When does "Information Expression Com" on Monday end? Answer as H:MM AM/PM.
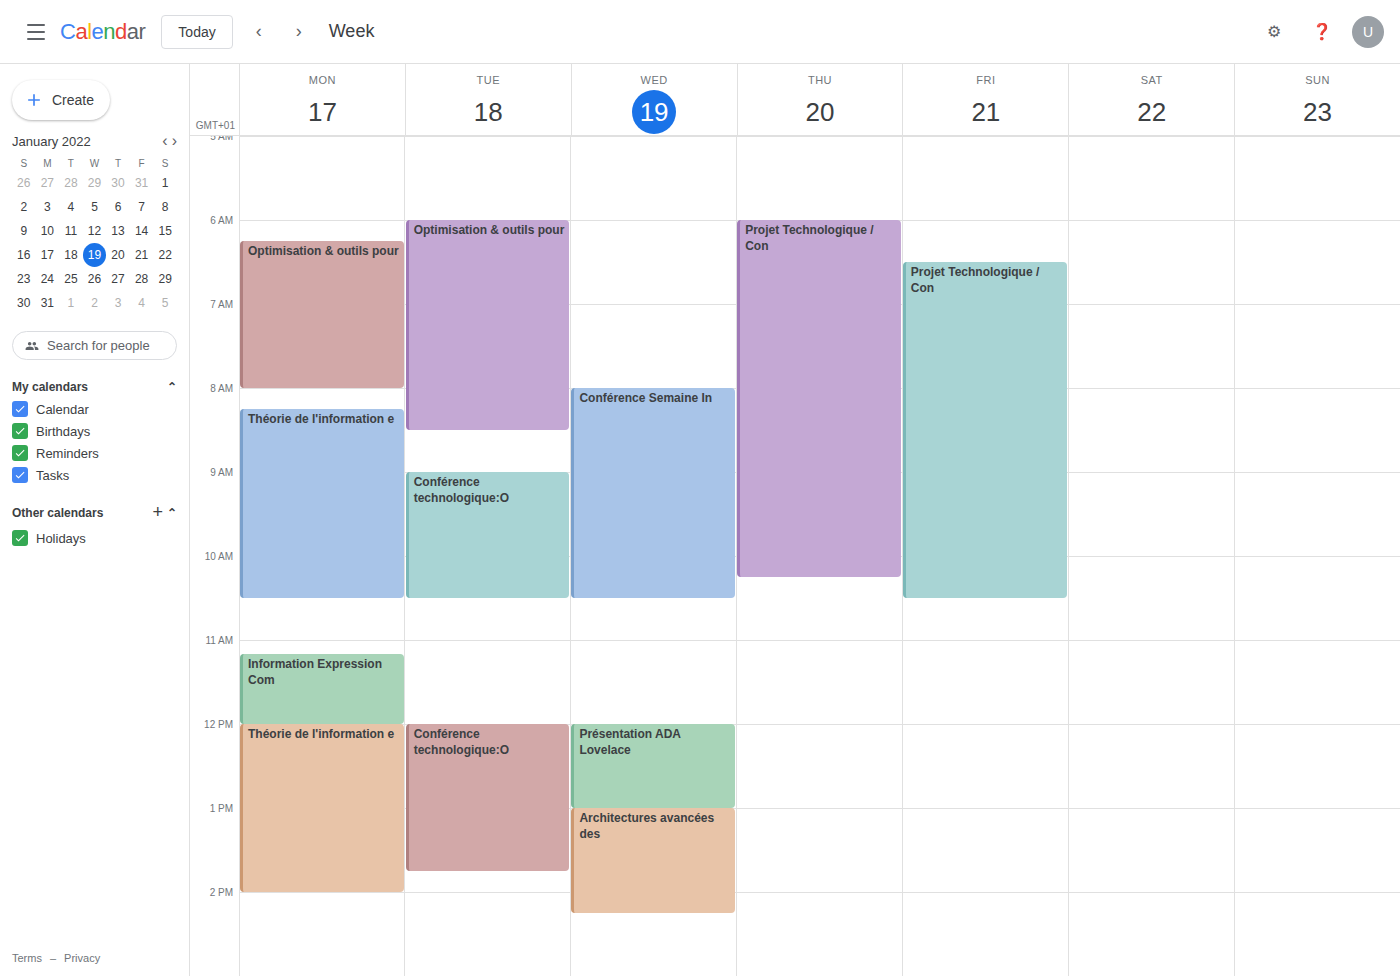
12:00 PM